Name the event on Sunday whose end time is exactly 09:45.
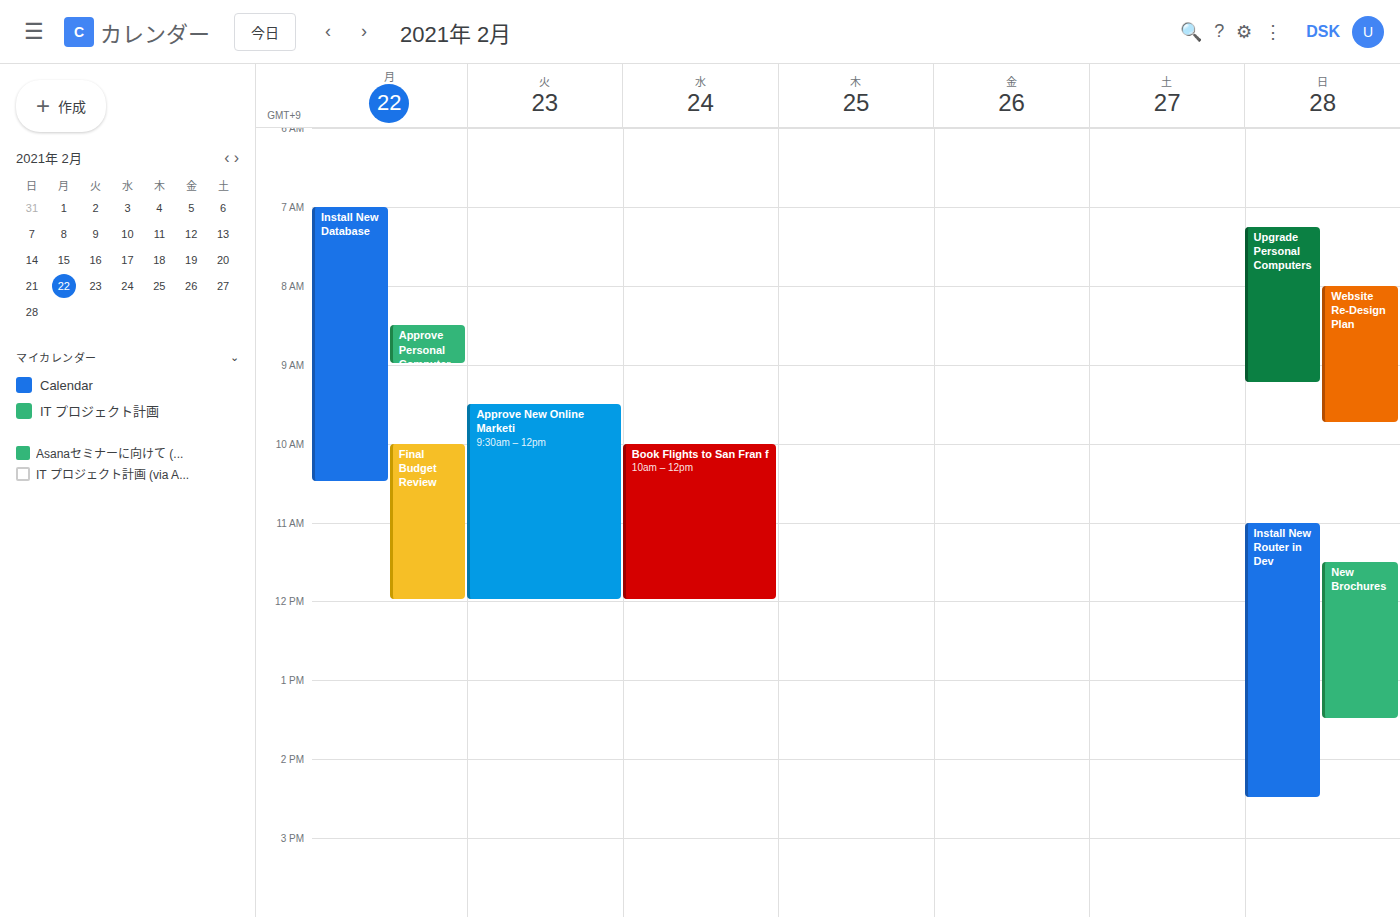
"Website Re-Design Plan"